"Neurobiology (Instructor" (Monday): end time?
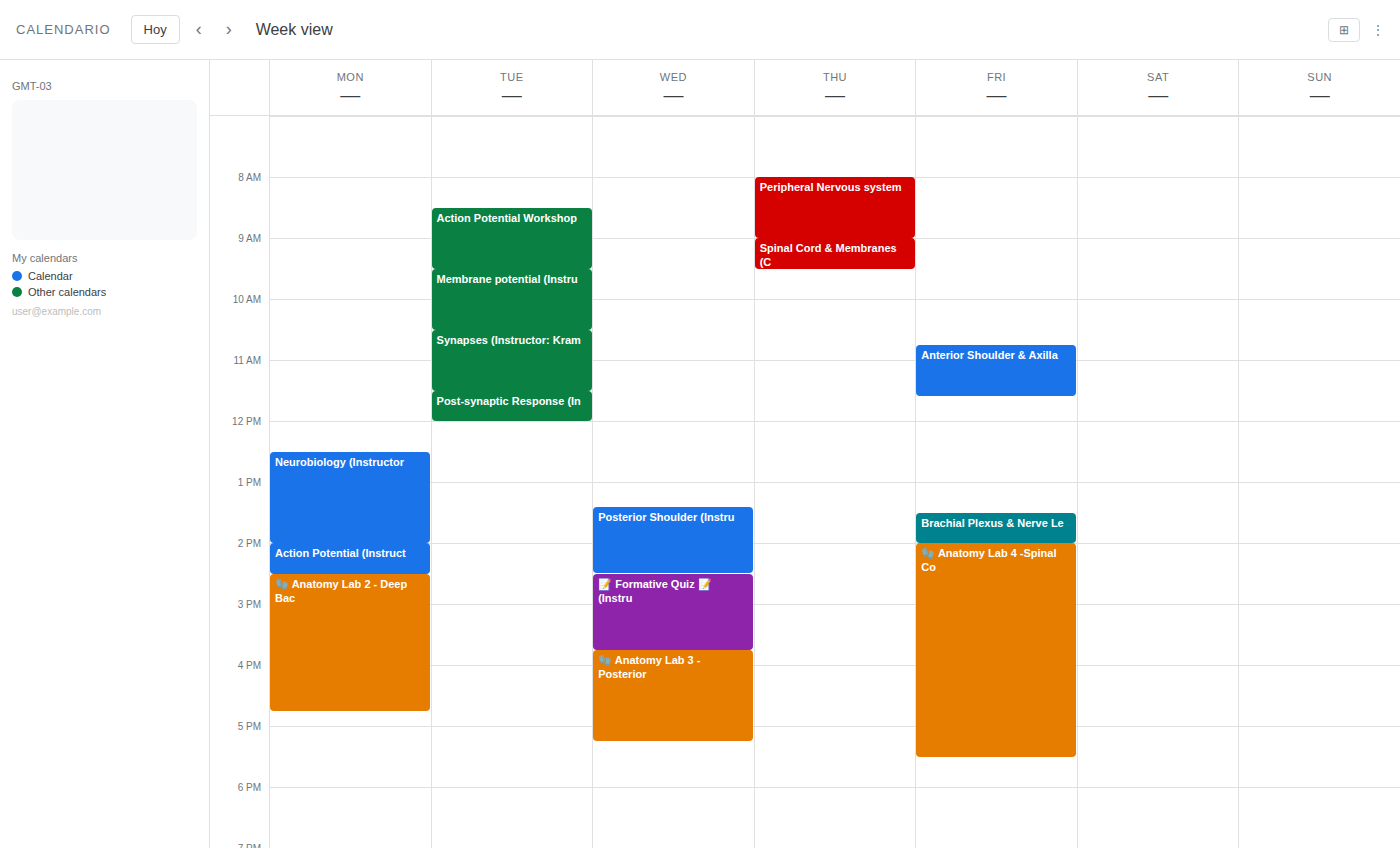
2:00 PM